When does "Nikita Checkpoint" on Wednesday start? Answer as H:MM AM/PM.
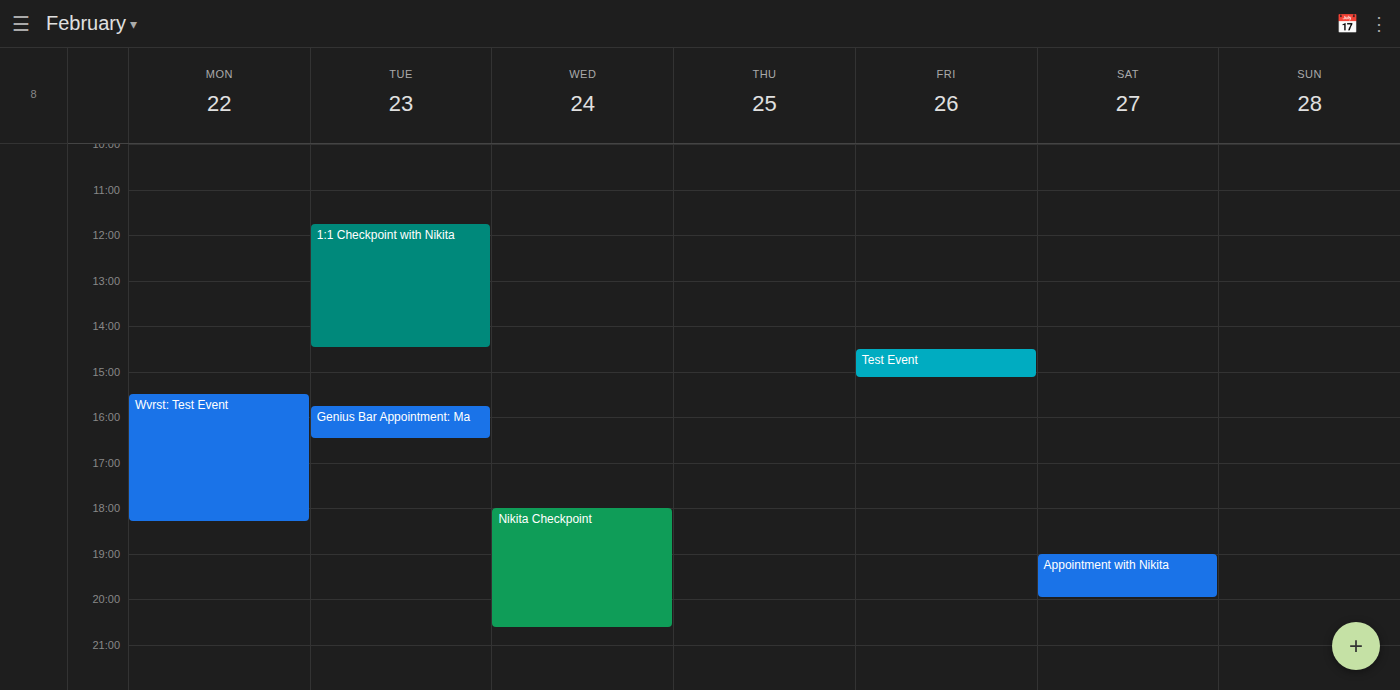
6:00 PM